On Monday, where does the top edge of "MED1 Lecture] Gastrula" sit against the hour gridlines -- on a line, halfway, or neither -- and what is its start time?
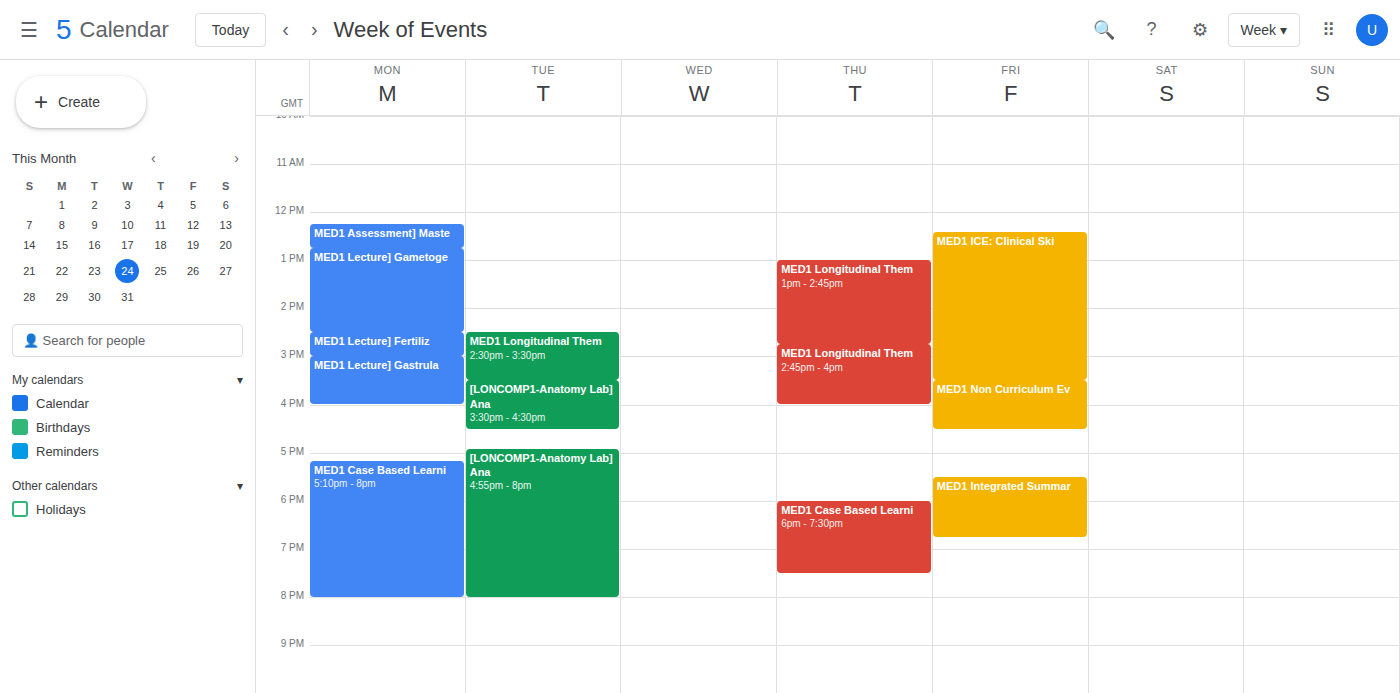
3:00 PM -- exactly on the 3 PM line.